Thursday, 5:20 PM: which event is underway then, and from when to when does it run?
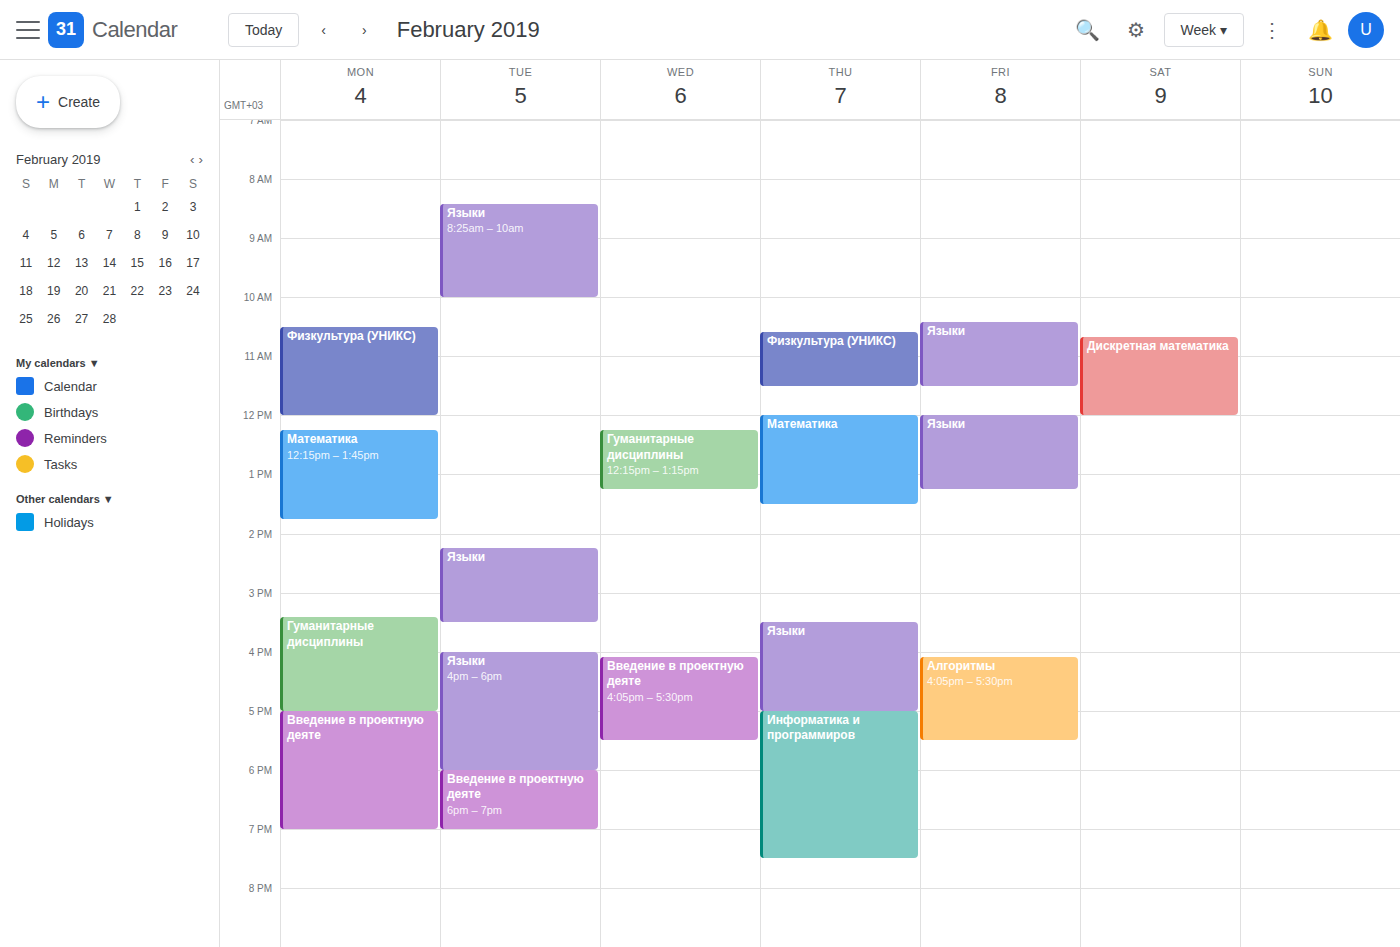
"Информатика и программиров", 5:00 PM to 7:30 PM